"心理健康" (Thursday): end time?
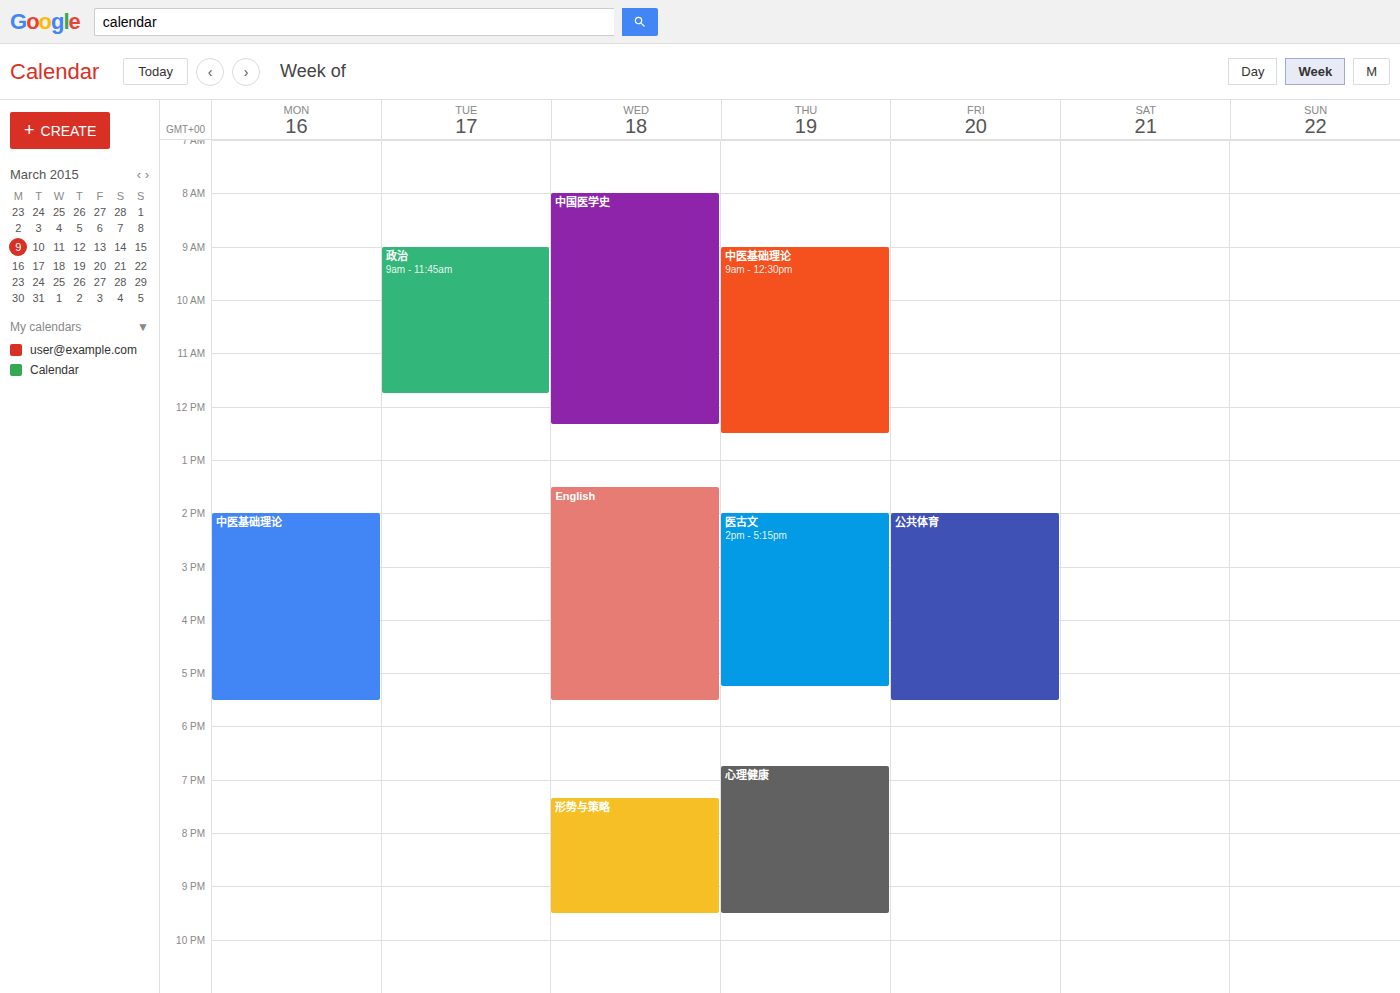
9:30 PM